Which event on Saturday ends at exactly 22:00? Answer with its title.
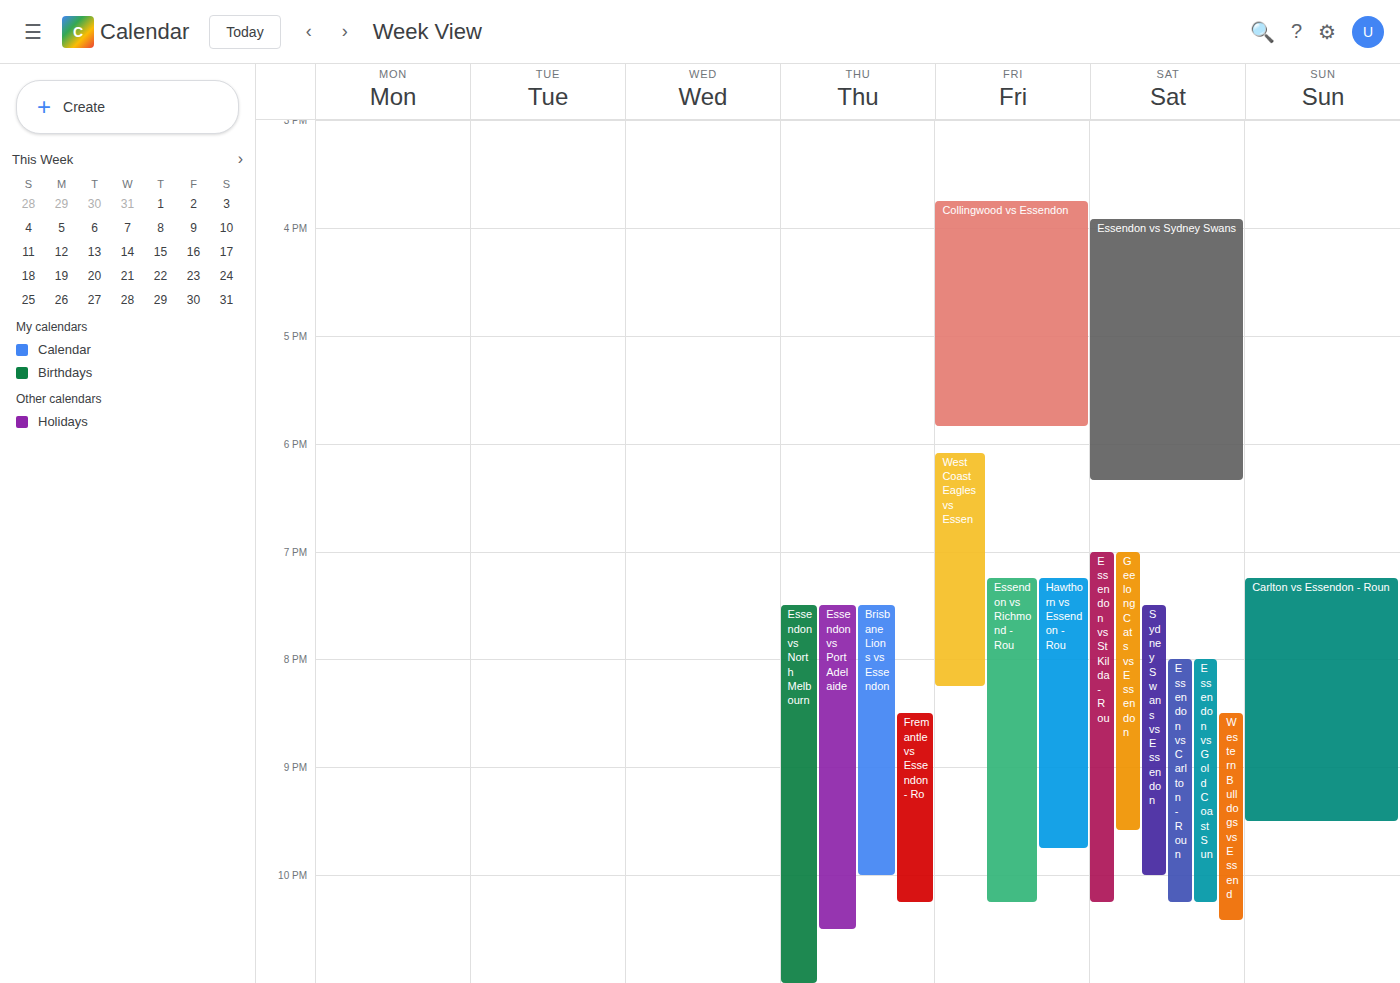
"Sydney Swans vs Essendon"